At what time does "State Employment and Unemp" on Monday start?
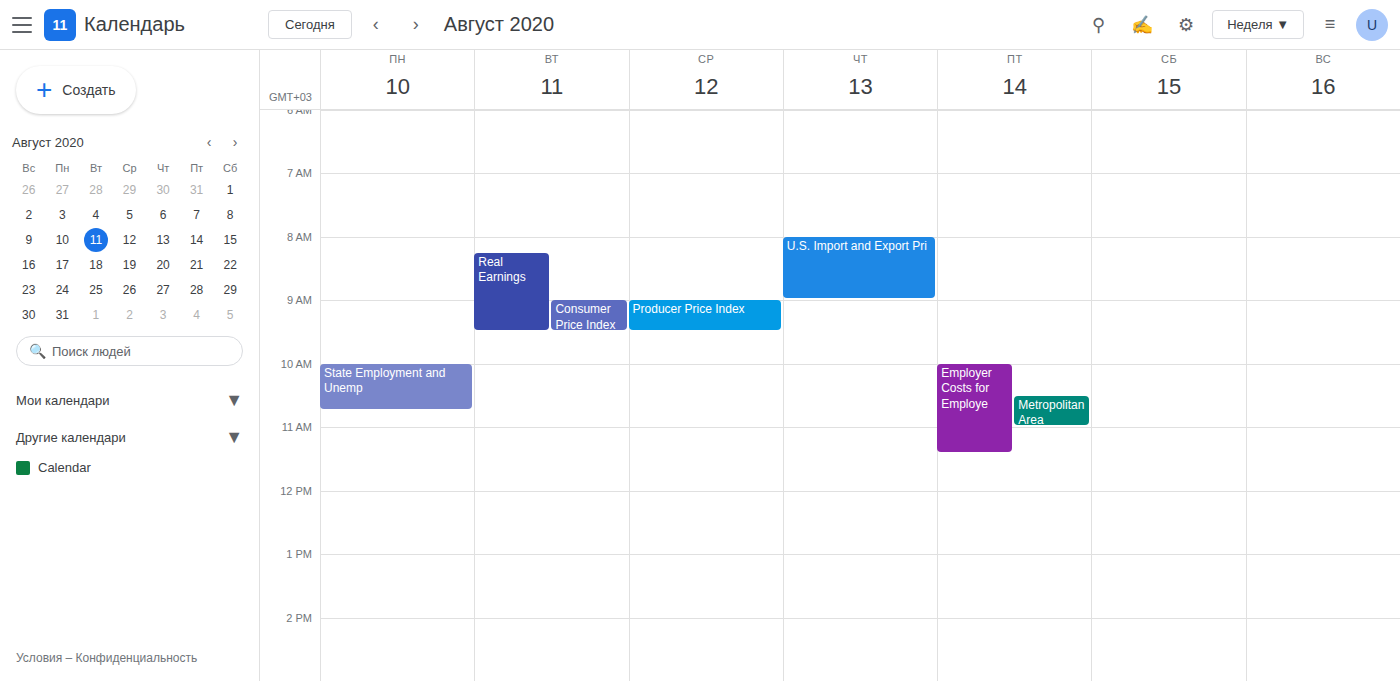
10:00 AM